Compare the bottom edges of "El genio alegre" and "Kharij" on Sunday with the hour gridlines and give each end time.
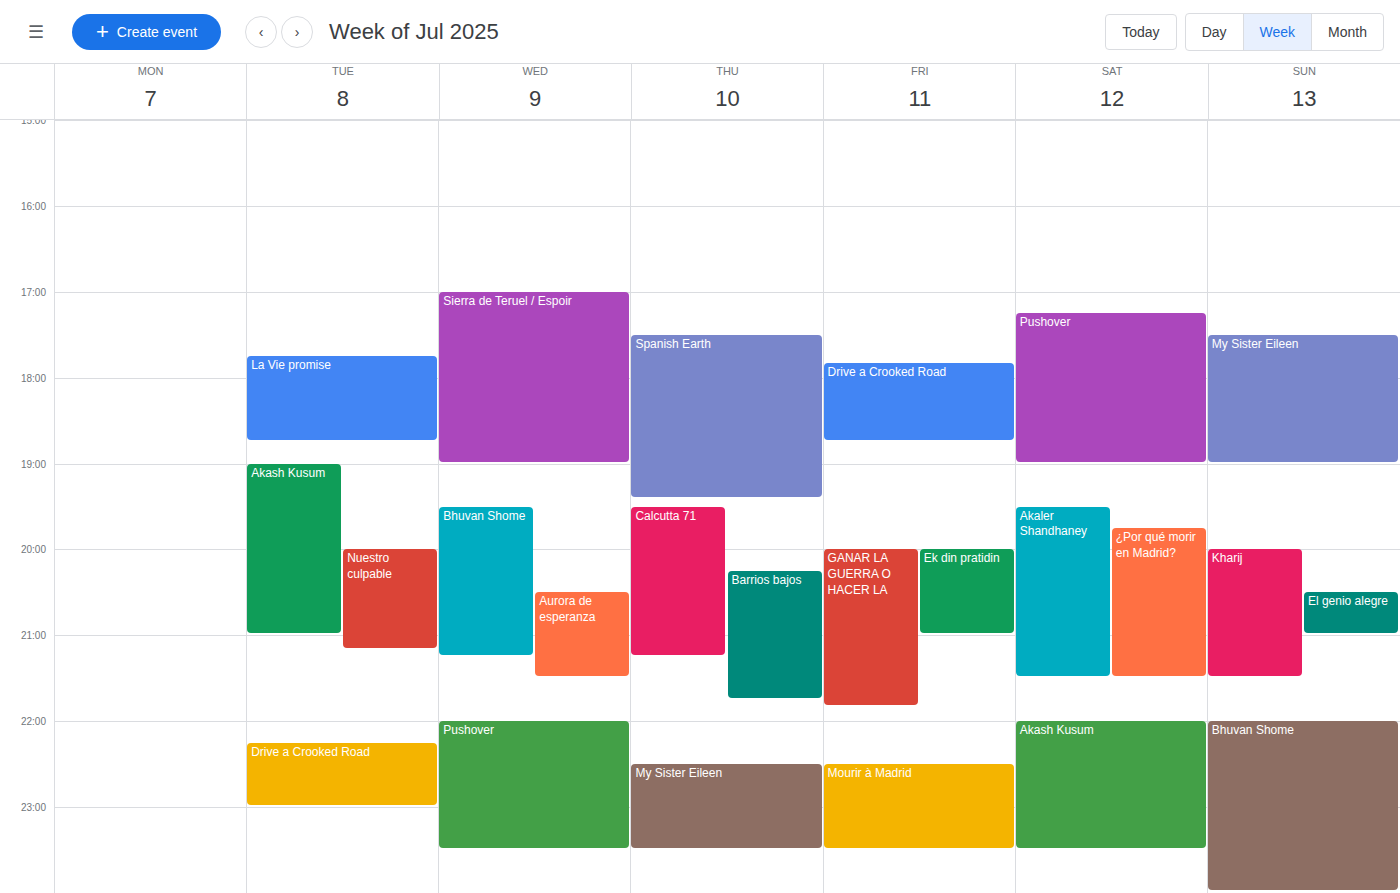
"El genio alegre": 9:00 PM, exactly on the 9 PM line. "Kharij": 9:30 PM, halfway between the 9 PM and 10 PM lines.